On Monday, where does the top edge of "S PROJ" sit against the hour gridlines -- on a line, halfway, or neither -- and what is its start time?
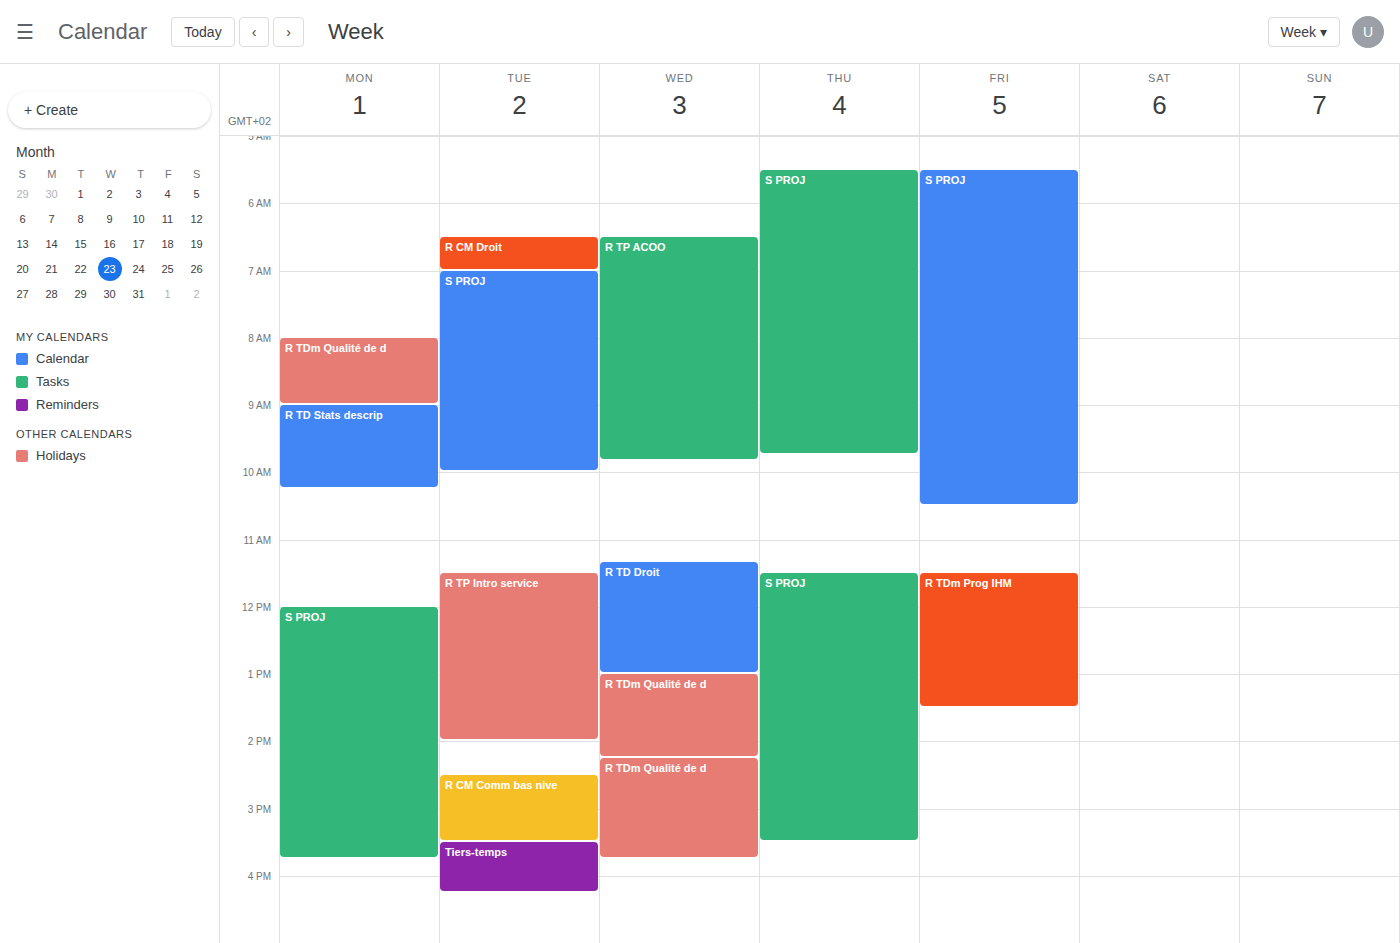
12:00 PM -- exactly on the 12 PM line.